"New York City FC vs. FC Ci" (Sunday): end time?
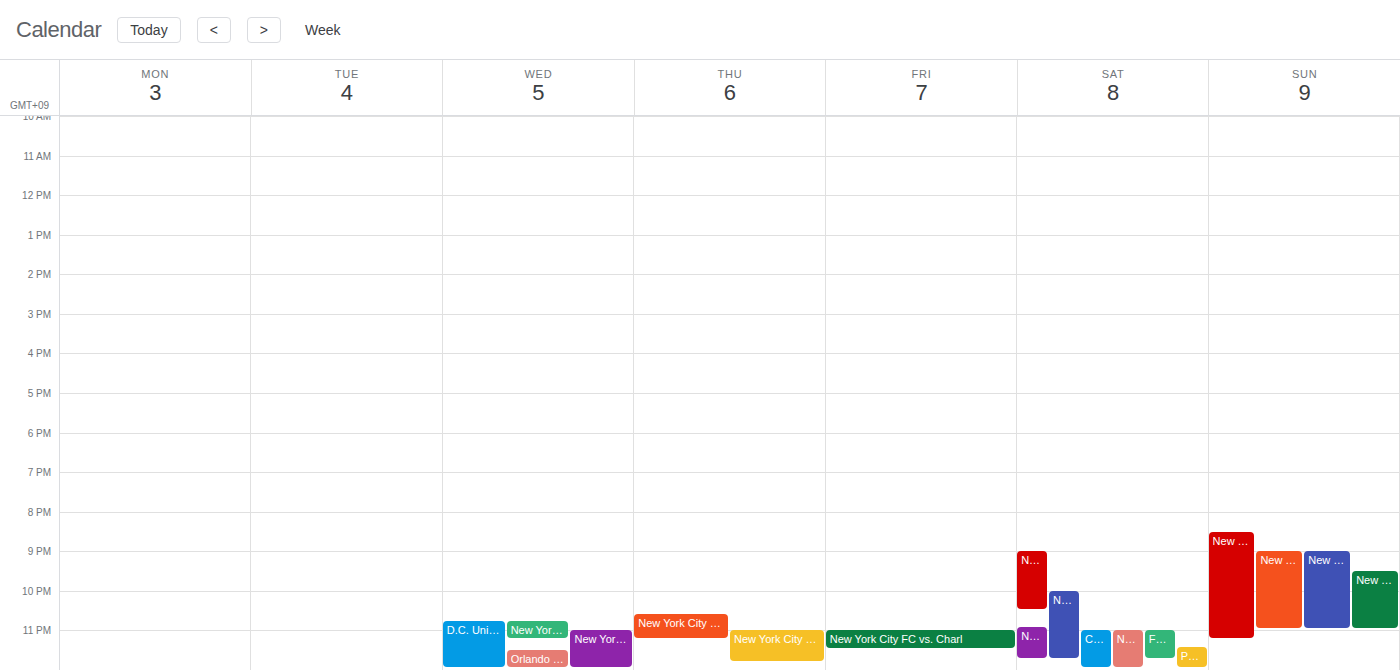
11:00 PM